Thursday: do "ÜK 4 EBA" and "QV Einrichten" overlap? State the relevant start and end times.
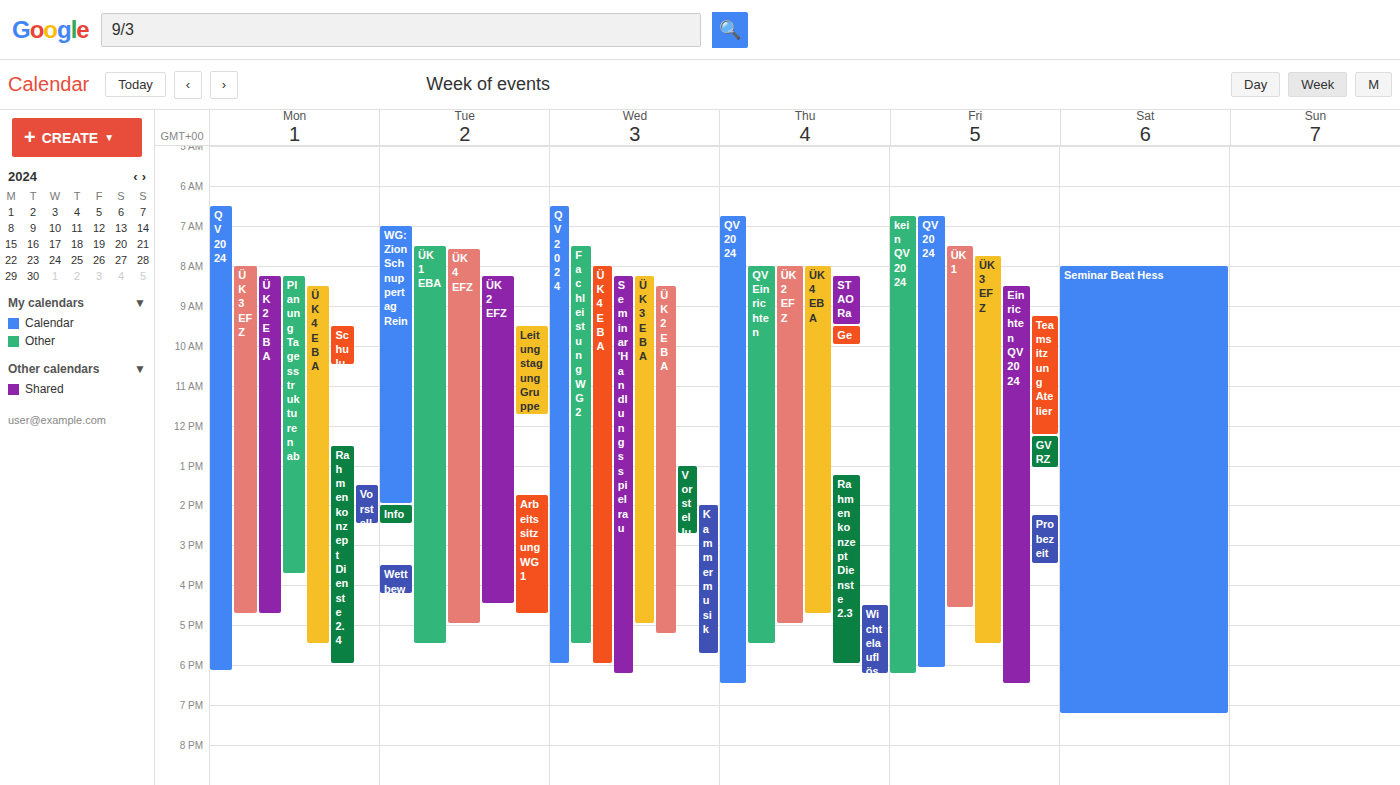
"QV Einrichten" starts at 8:00 AM, before "ÜK 4 EBA" ends at 4:45 PM -- they overlap.